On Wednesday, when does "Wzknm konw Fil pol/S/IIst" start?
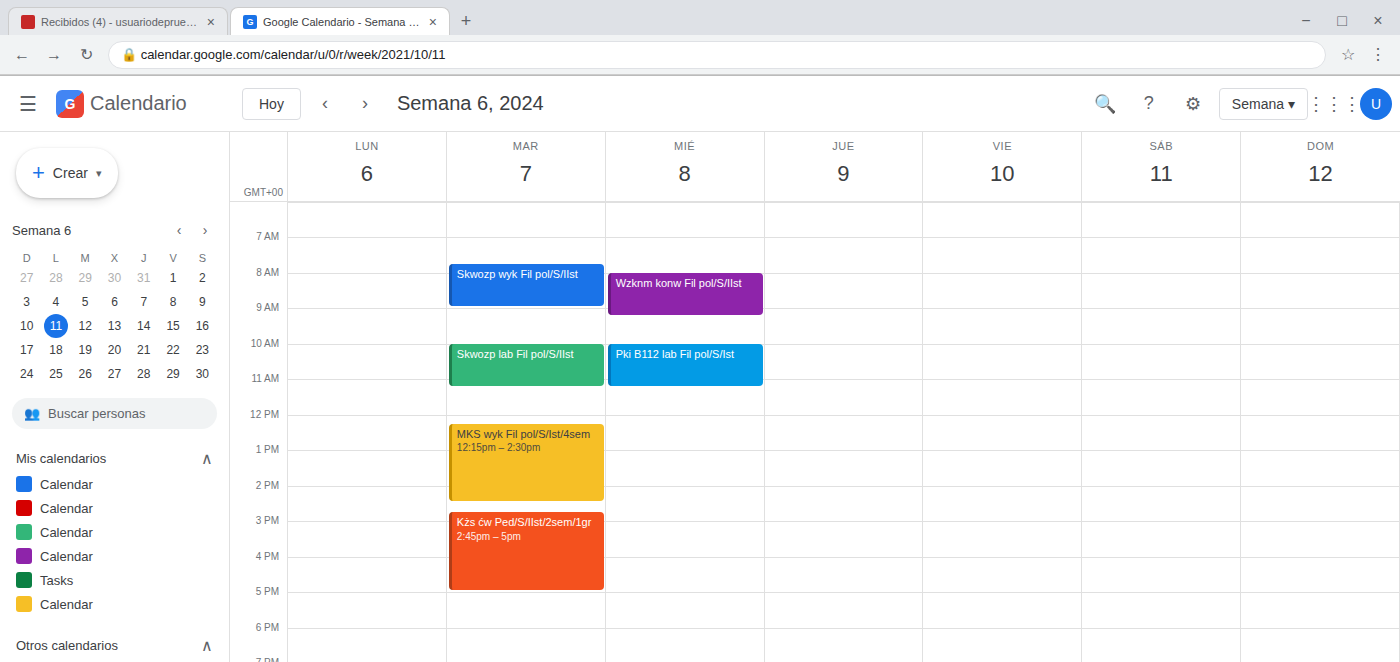
8:00 AM